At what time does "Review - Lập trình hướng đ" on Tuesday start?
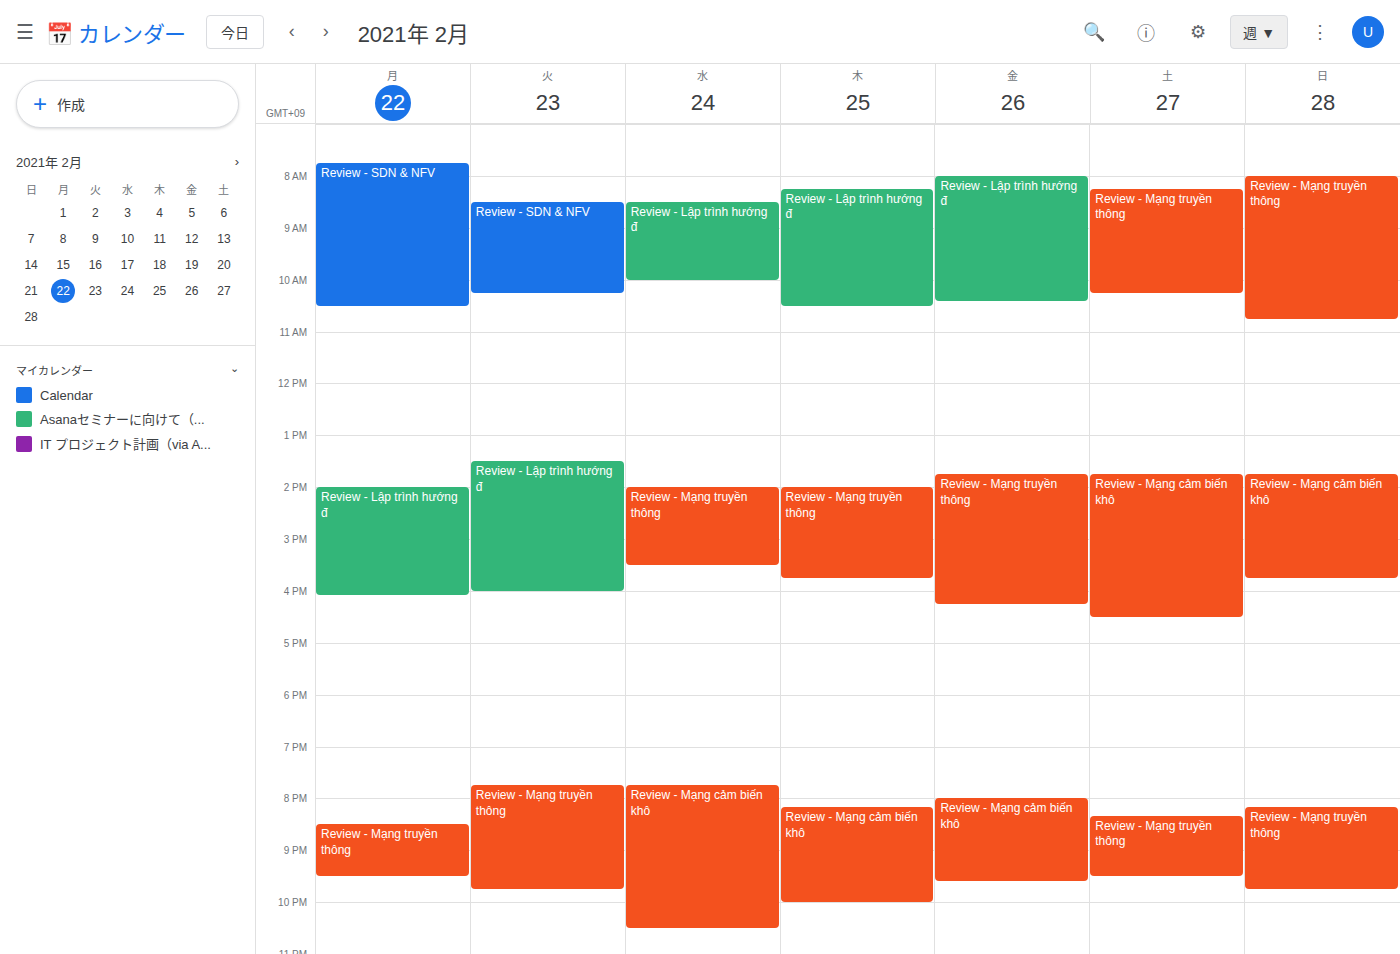
1:30 PM